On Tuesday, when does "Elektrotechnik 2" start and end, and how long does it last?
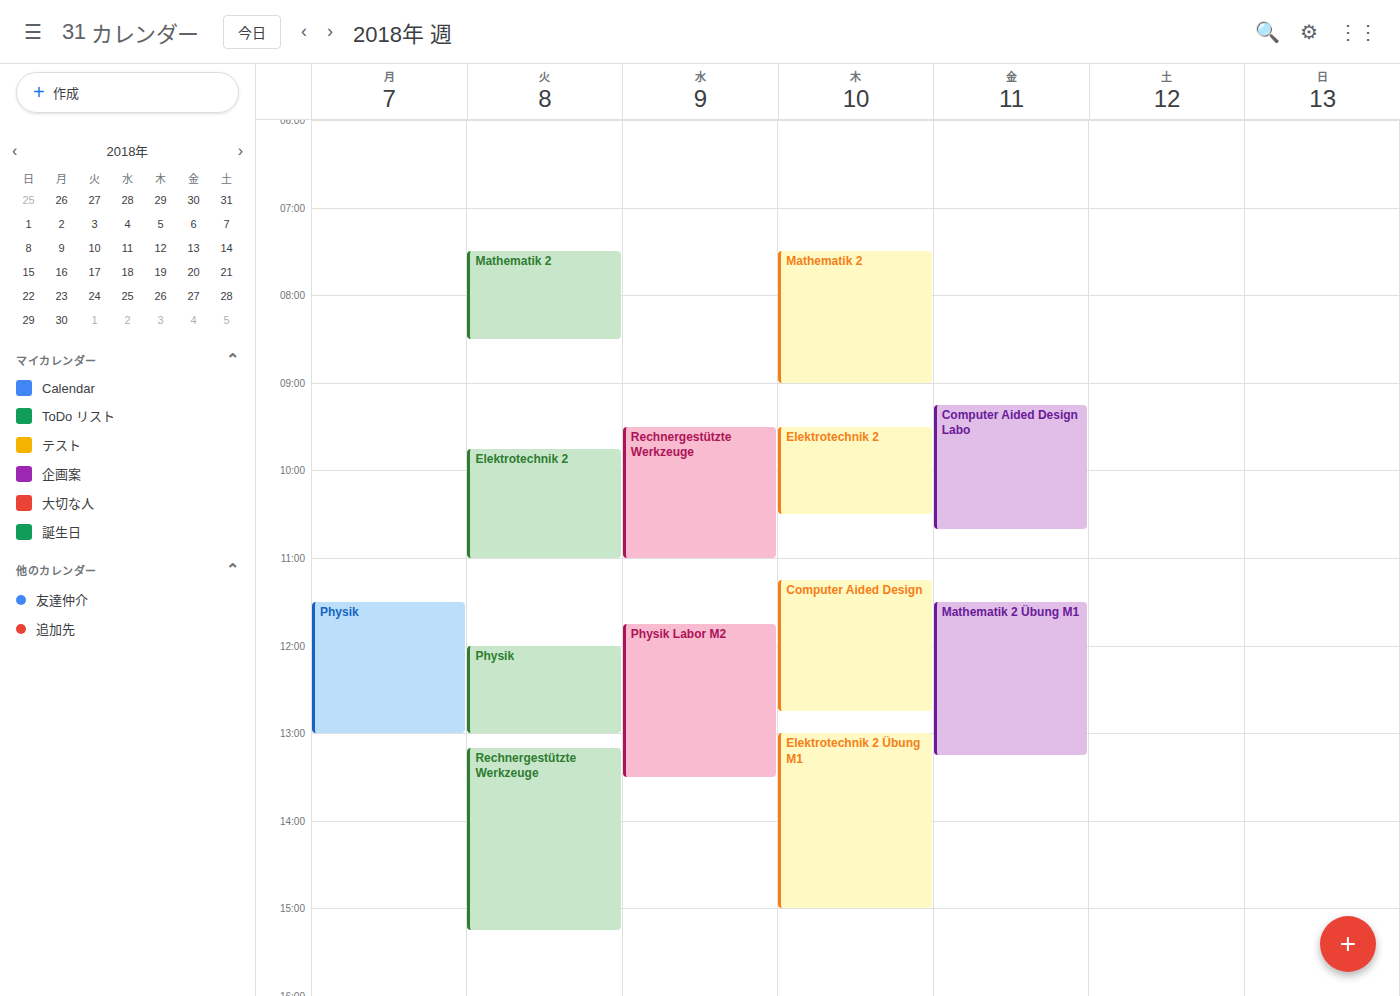
9:45 AM to 11:00 AM, 1 hour 15 minutes